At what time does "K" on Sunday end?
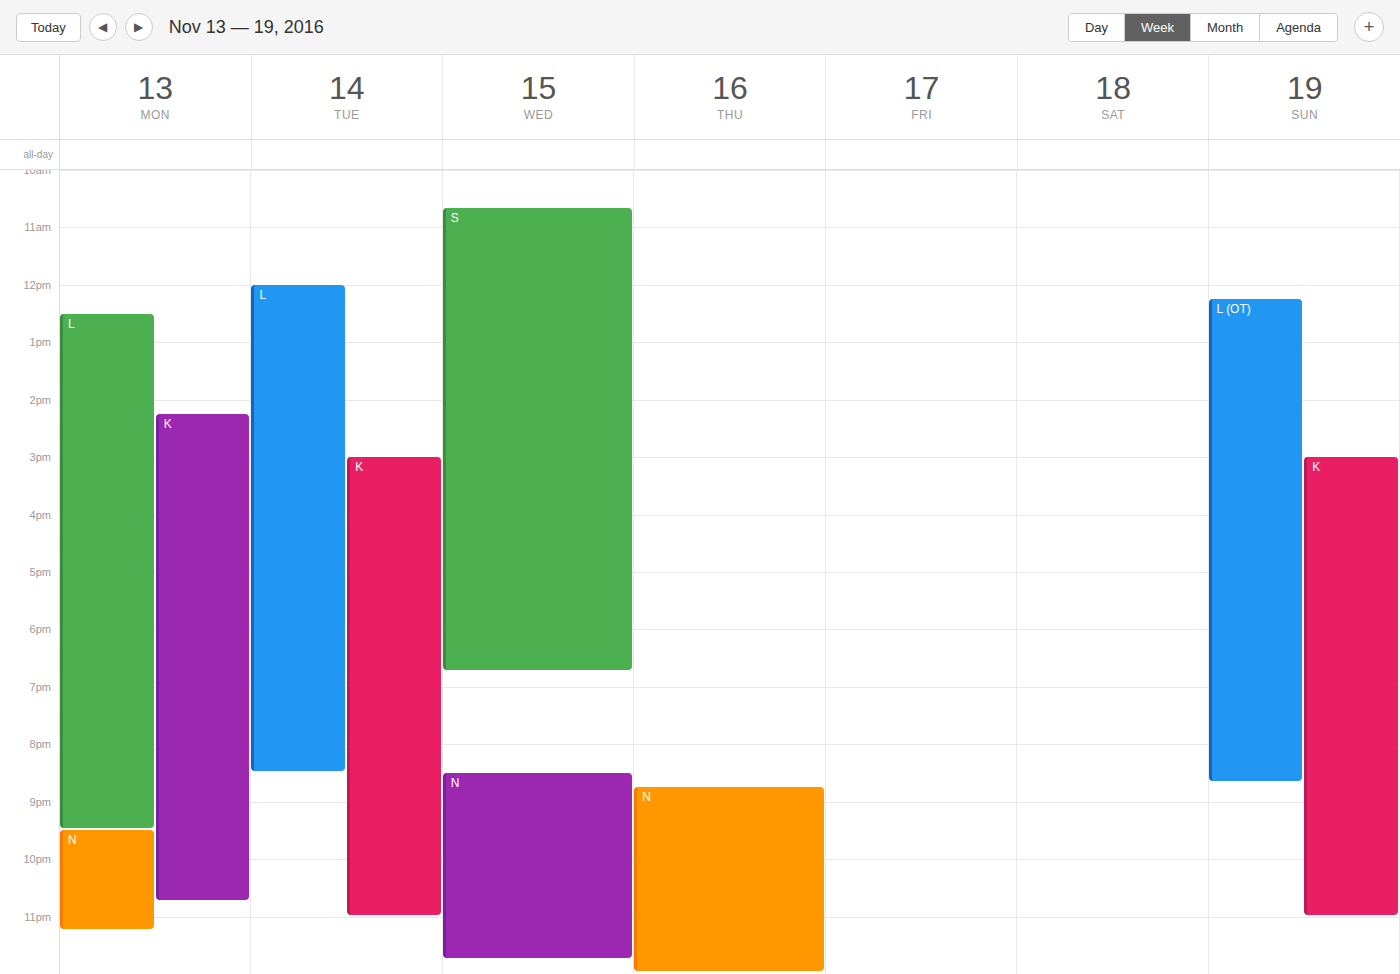
11:00 PM